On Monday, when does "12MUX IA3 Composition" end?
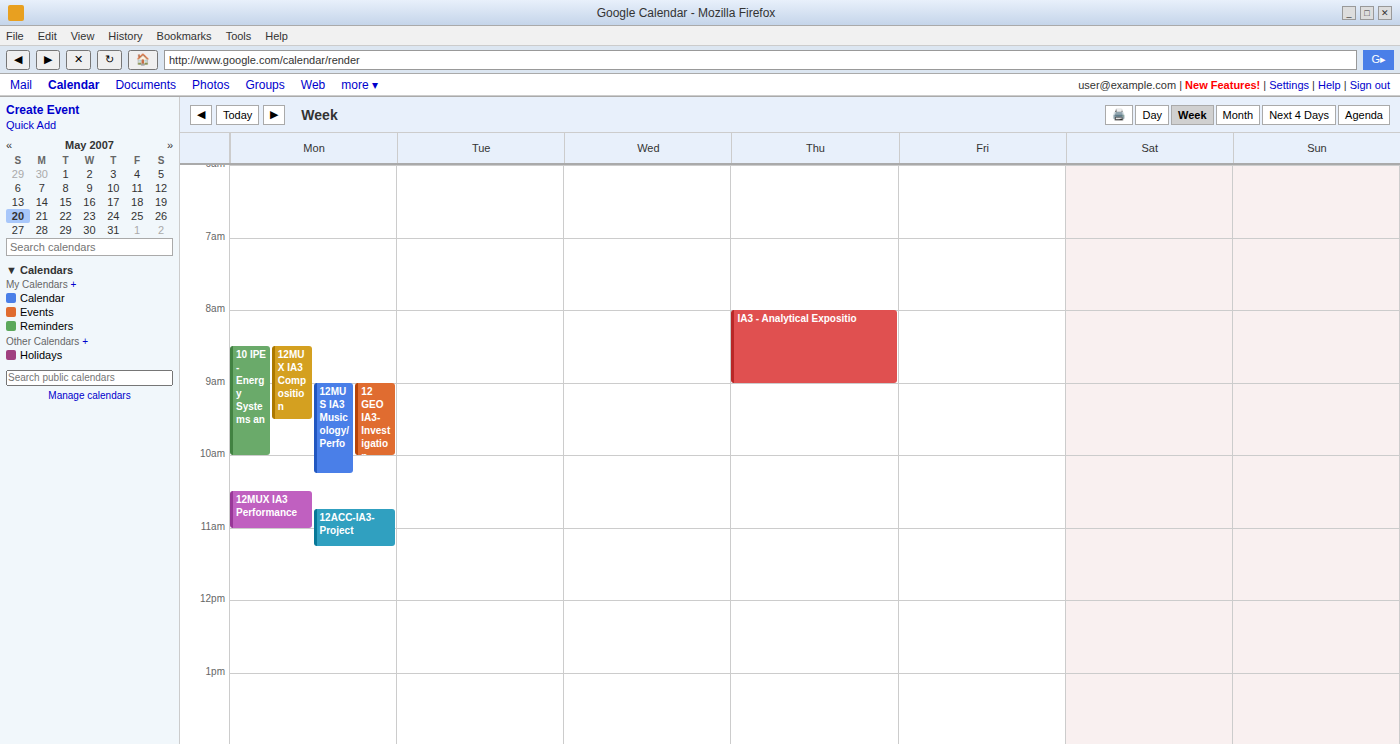
9:30 AM